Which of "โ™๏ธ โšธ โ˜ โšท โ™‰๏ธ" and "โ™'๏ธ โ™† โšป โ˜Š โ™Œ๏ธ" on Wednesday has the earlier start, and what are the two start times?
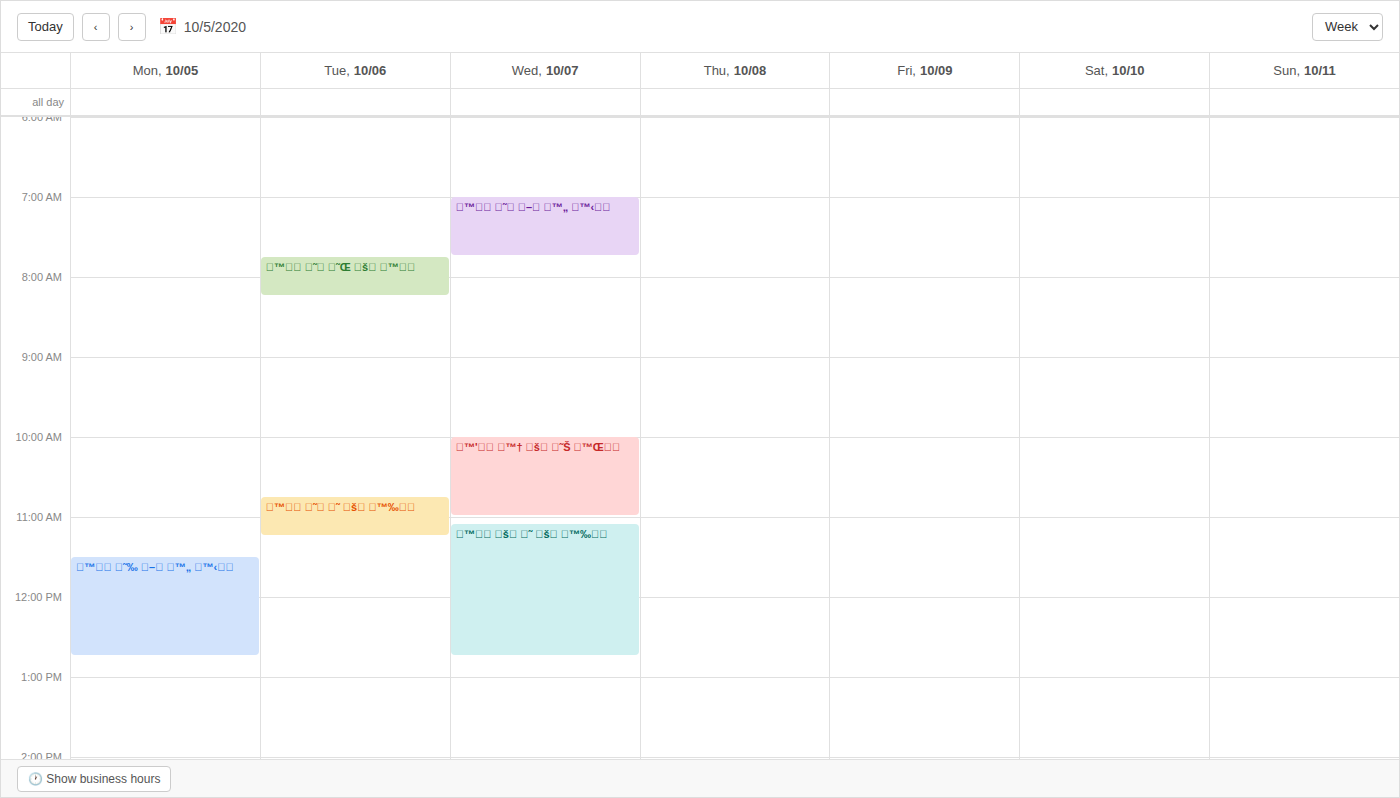
"โ™'๏ธ โ™† โšป โ˜Š โ™Œ๏ธ" 10:00 AM; "โ™๏ธ โšธ โ˜ โšท โ™‰๏ธ" 11:05 AM.